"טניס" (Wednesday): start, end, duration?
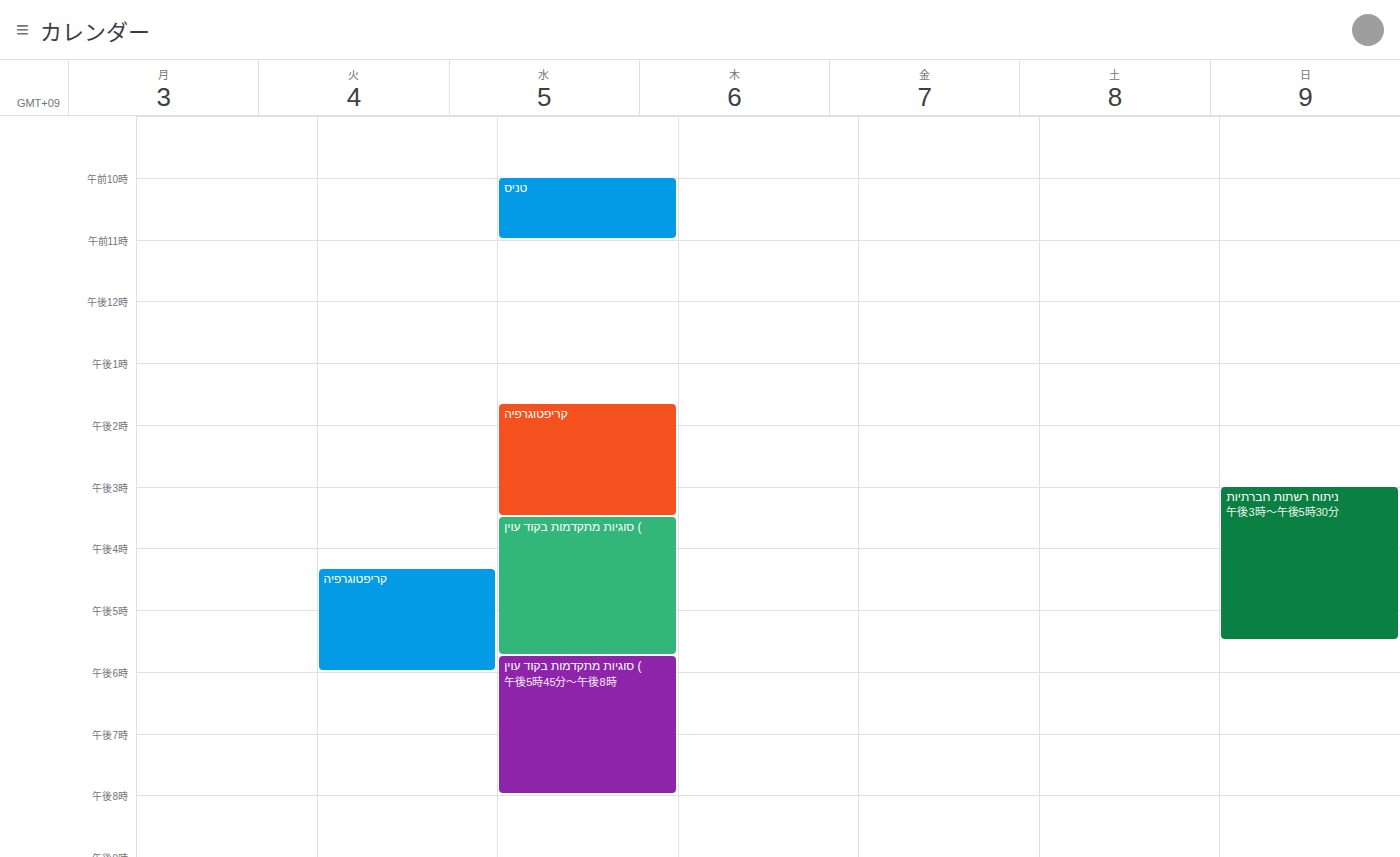
10:00 AM to 11:00 AM, 1 hour